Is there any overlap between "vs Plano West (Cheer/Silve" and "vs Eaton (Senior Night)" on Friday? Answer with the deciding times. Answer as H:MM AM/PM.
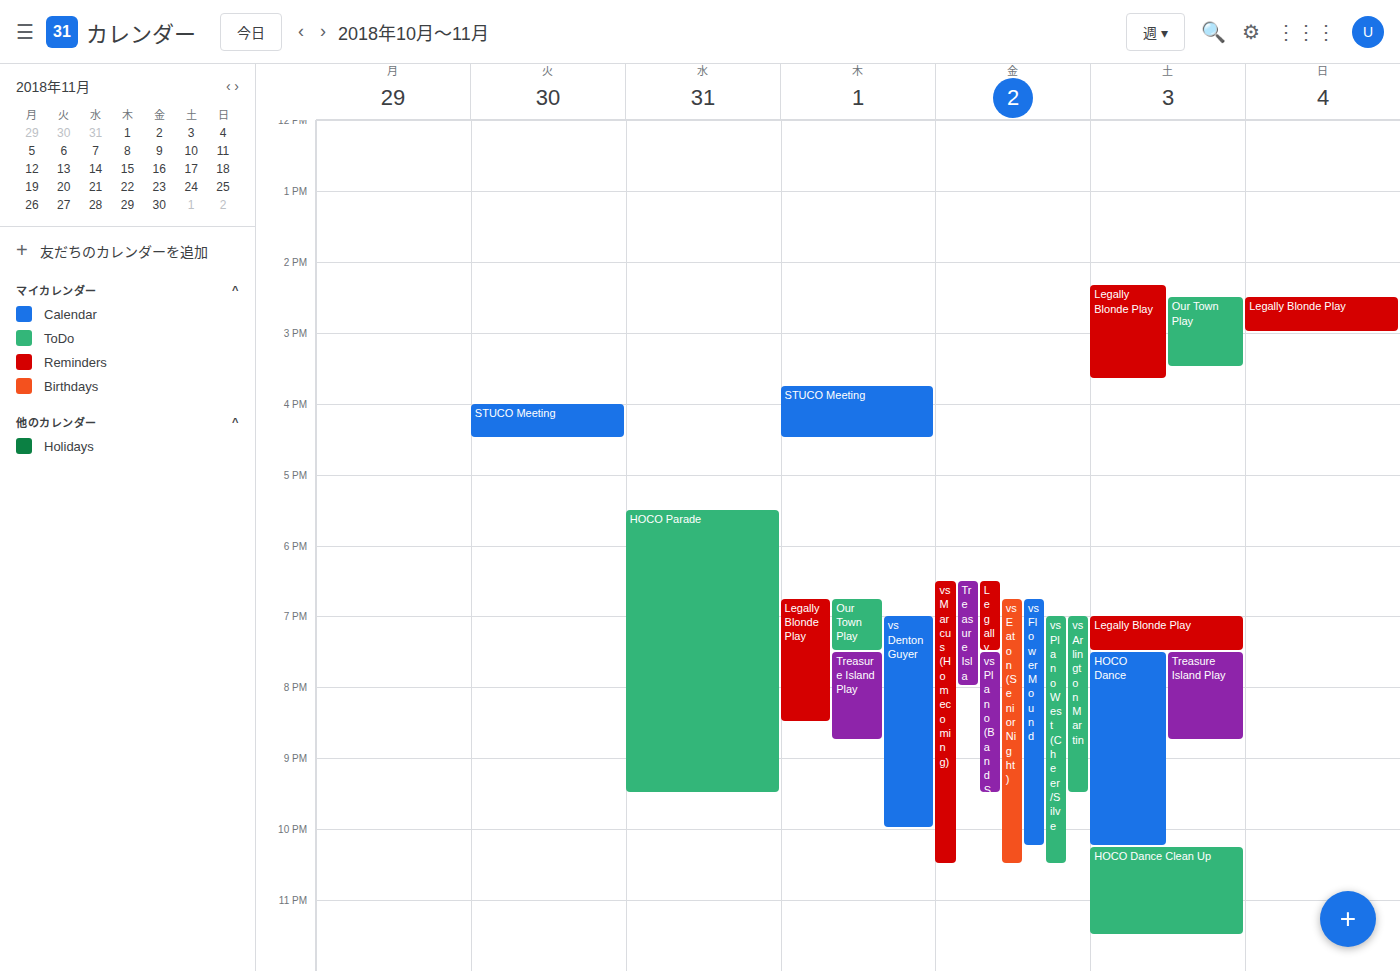
"vs Plano West (Cheer/Silve" starts at 7:00 PM, before "vs Eaton (Senior Night)" ends at 10:30 PM -- they overlap.